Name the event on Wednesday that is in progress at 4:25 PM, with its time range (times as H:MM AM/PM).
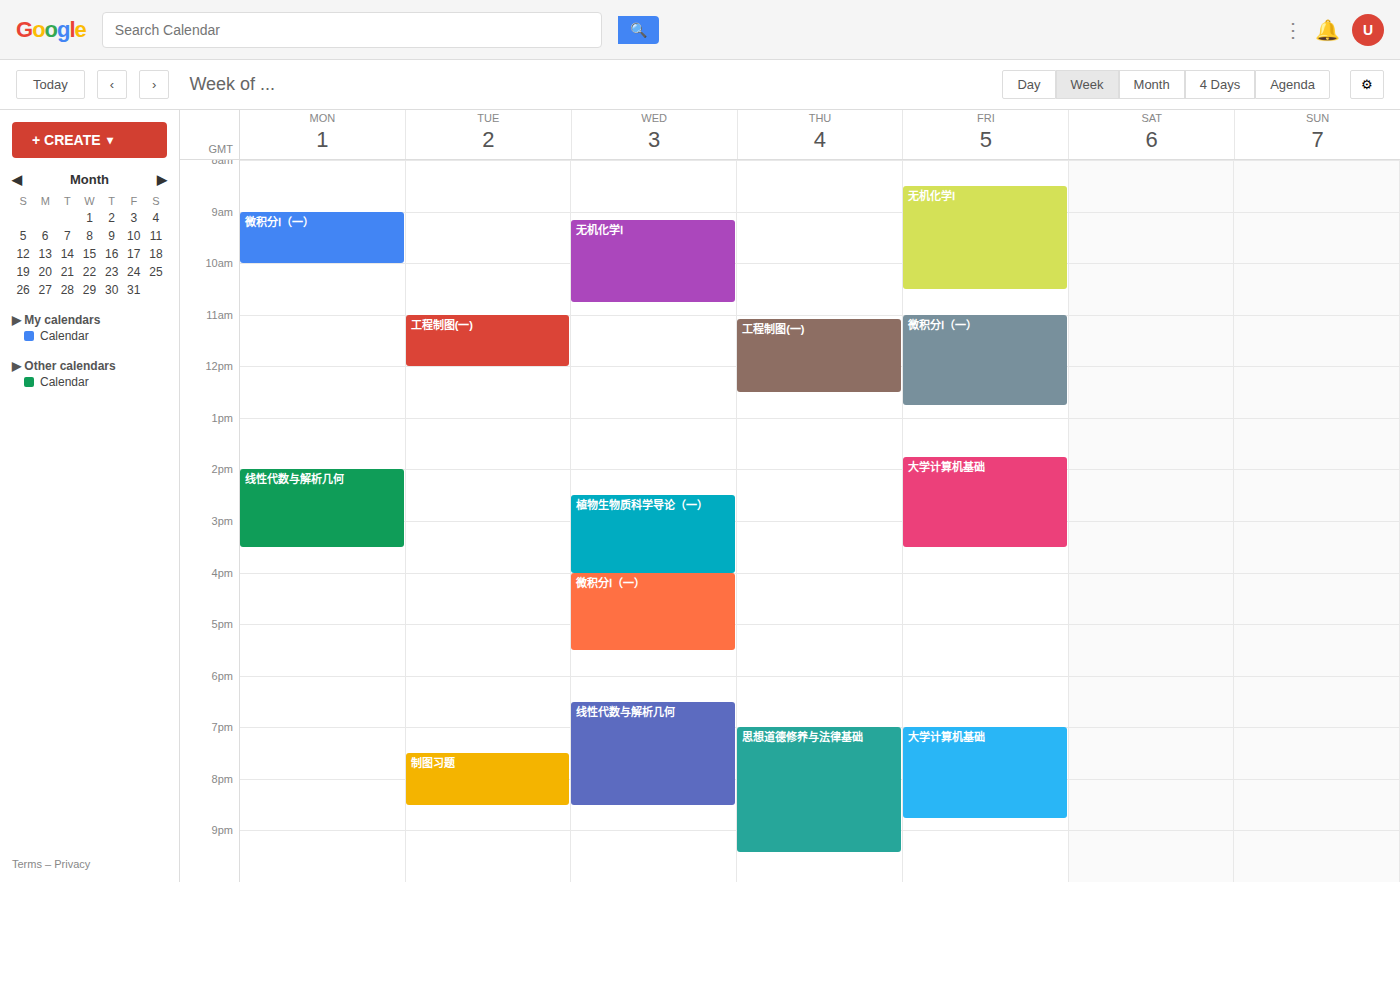
"微积分Ⅰ（一）", 4:00 PM to 5:30 PM